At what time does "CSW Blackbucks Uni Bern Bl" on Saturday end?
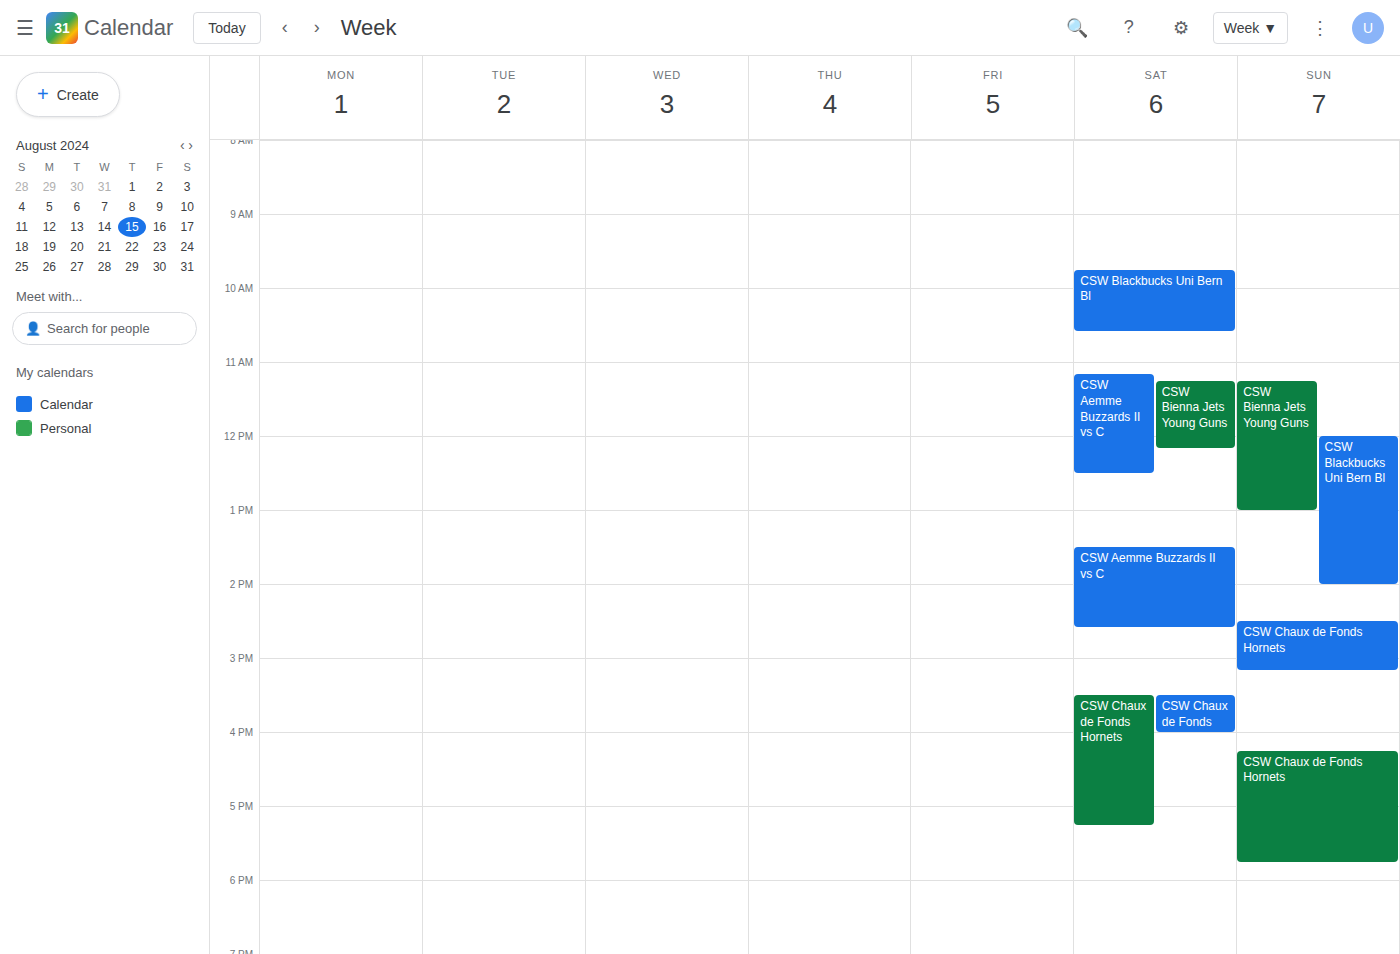
10:35 AM